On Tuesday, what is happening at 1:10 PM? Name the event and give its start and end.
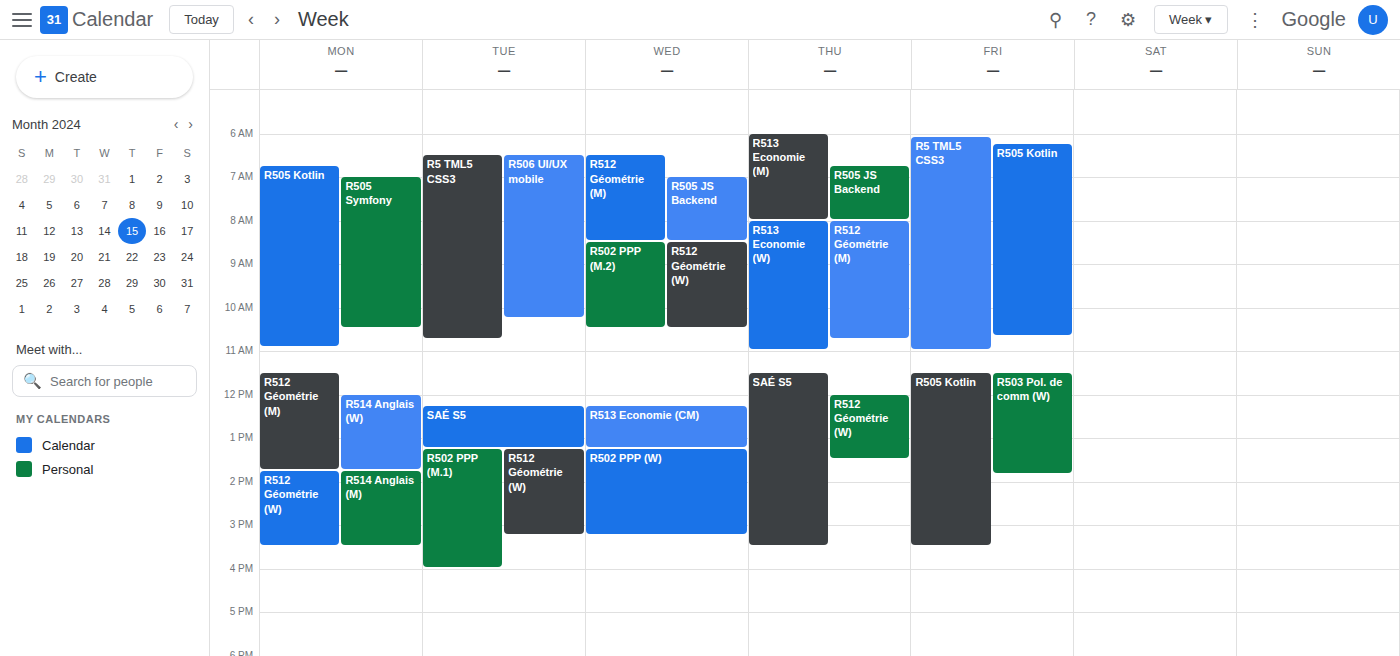
"SAÉ S5", 12:15 PM to 1:15 PM